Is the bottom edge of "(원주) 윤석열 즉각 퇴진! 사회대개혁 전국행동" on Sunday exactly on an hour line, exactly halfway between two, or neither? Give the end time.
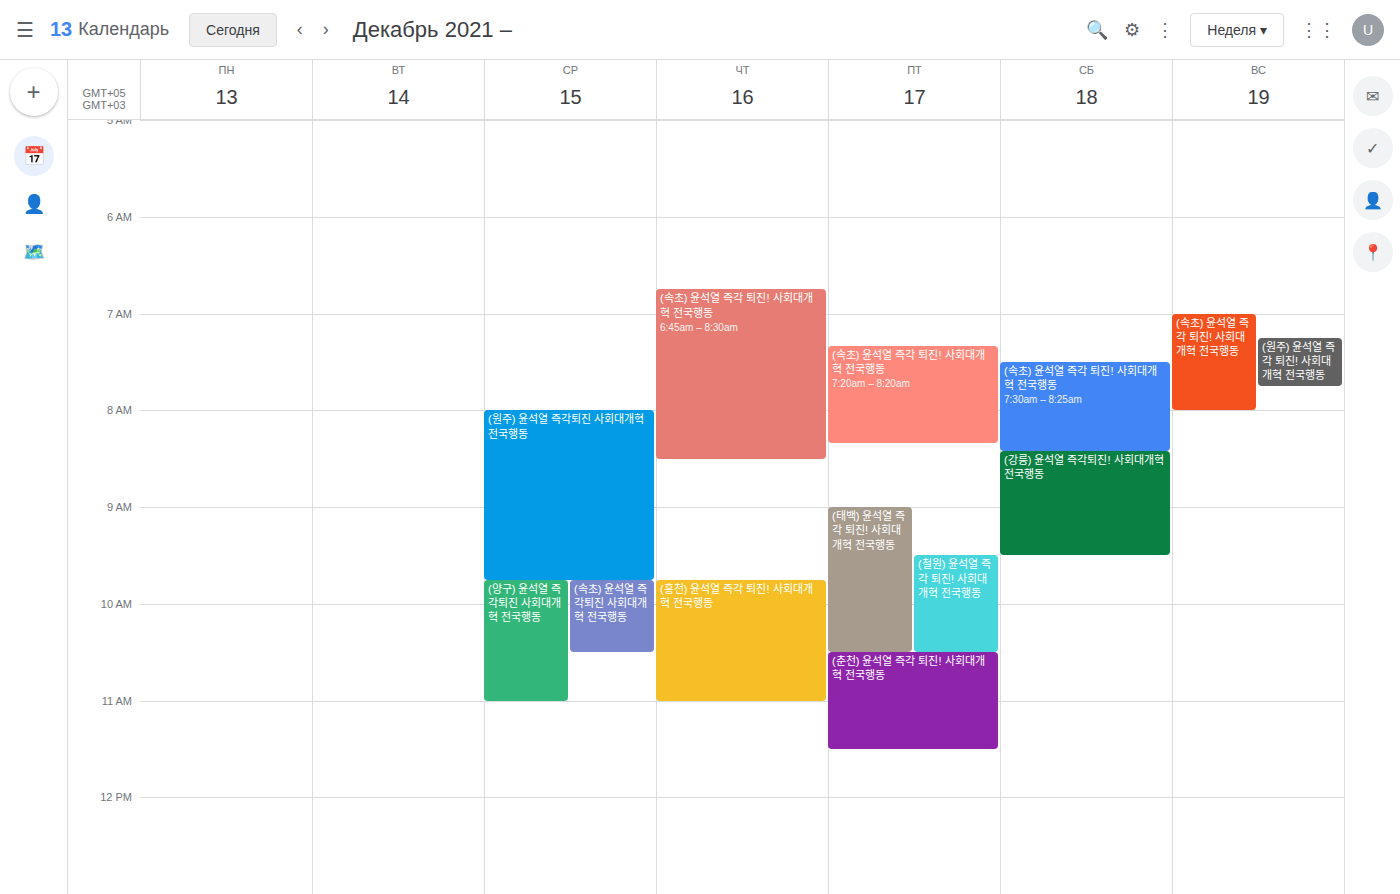
07:45 -- neither: three quarters of the way from the 07:00 line to the 08:00 line.